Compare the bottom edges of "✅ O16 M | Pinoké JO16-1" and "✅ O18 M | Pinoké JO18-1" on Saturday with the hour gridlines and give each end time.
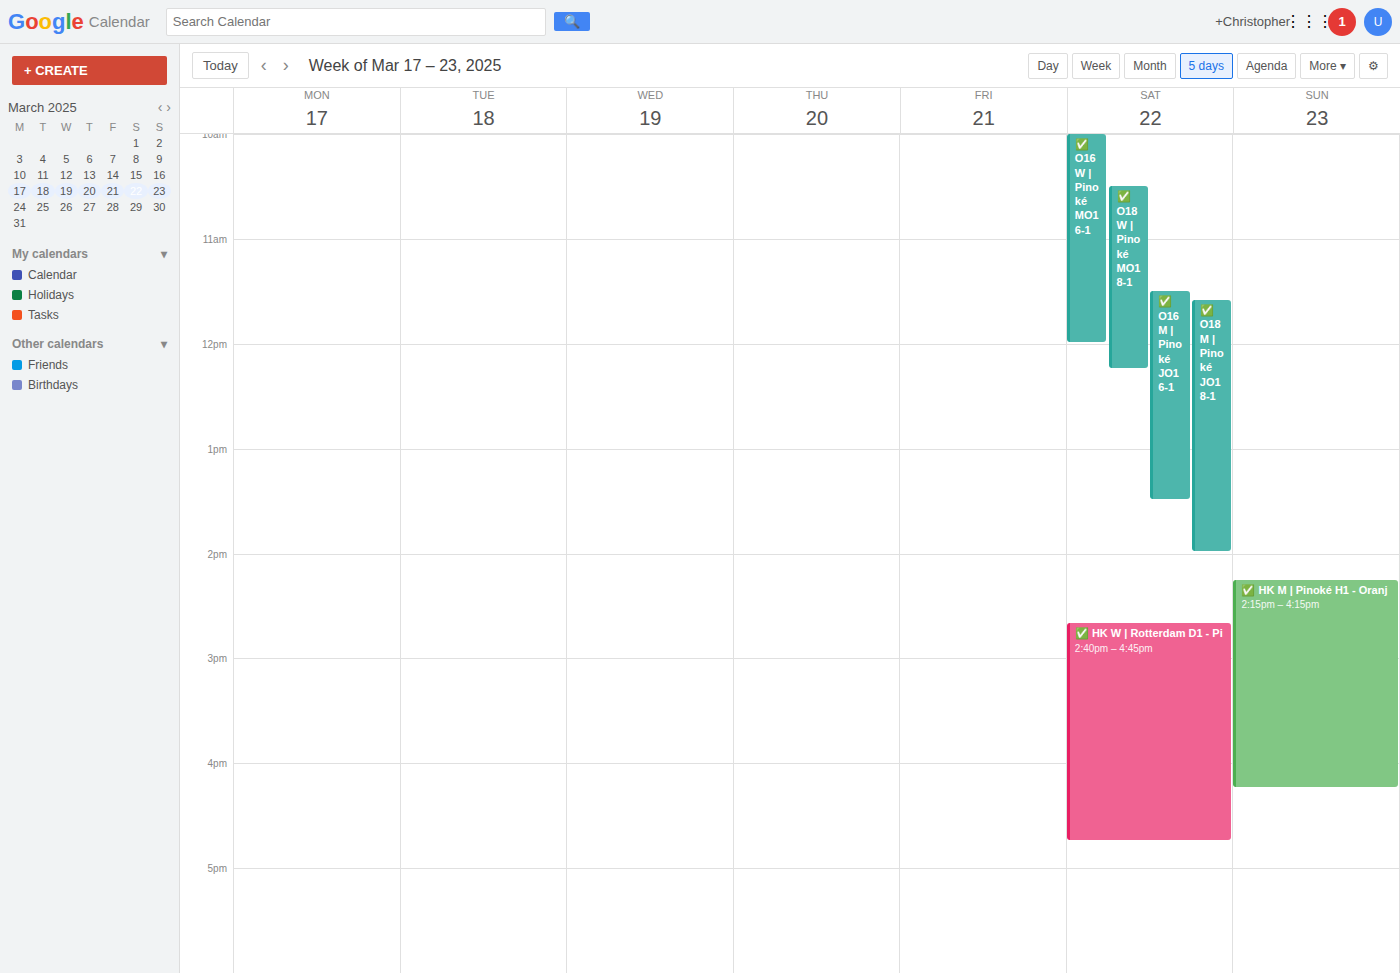
"✅ O16 M | Pinoké JO16-1": 13:30, halfway between the 13:00 and 14:00 lines. "✅ O18 M | Pinoké JO18-1": 14:00, exactly on the 14:00 line.